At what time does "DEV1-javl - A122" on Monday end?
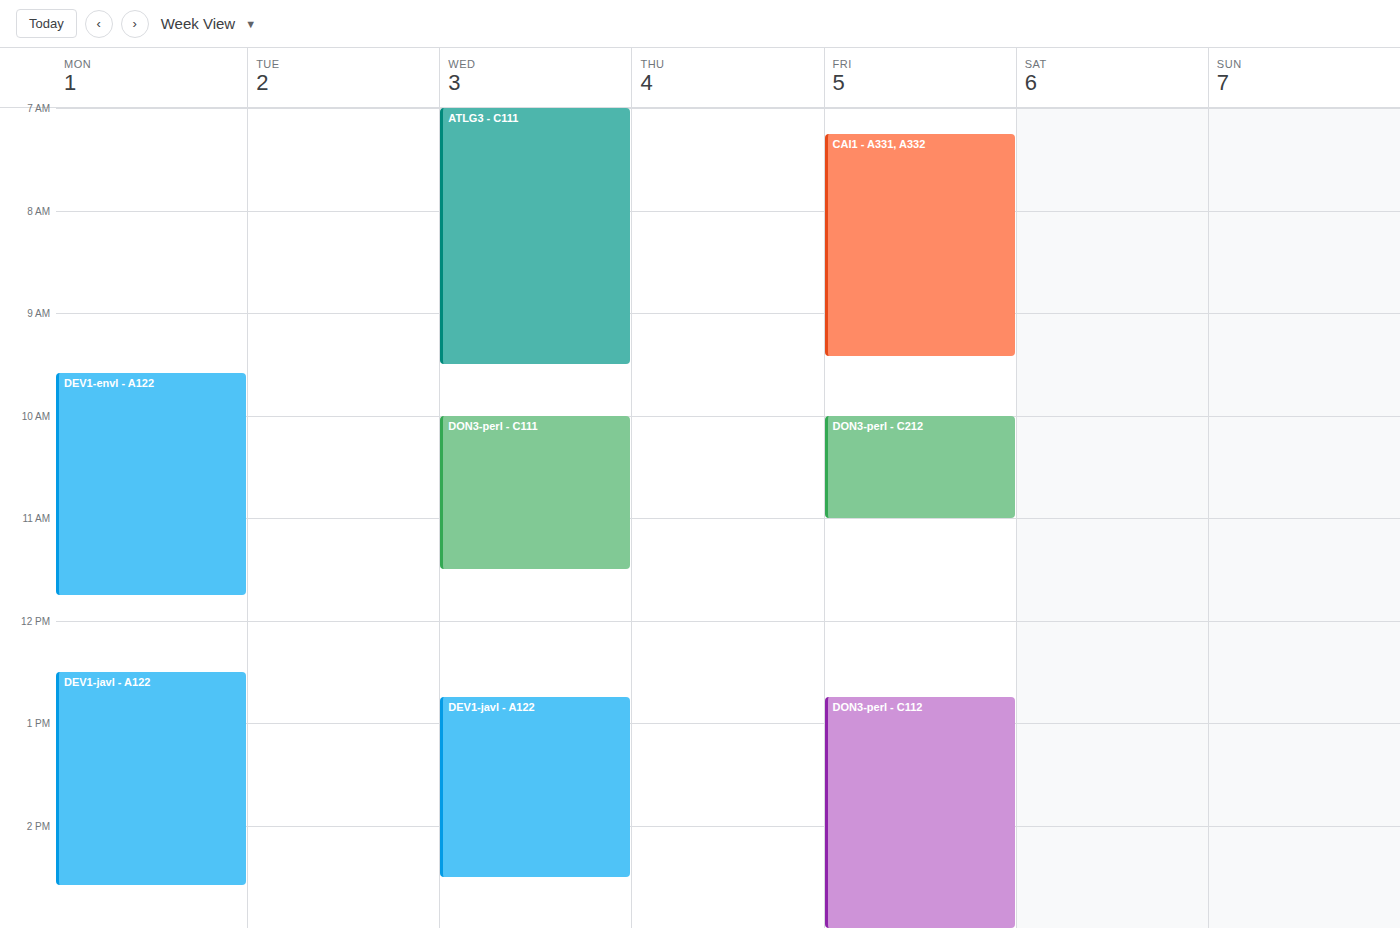
2:35 PM